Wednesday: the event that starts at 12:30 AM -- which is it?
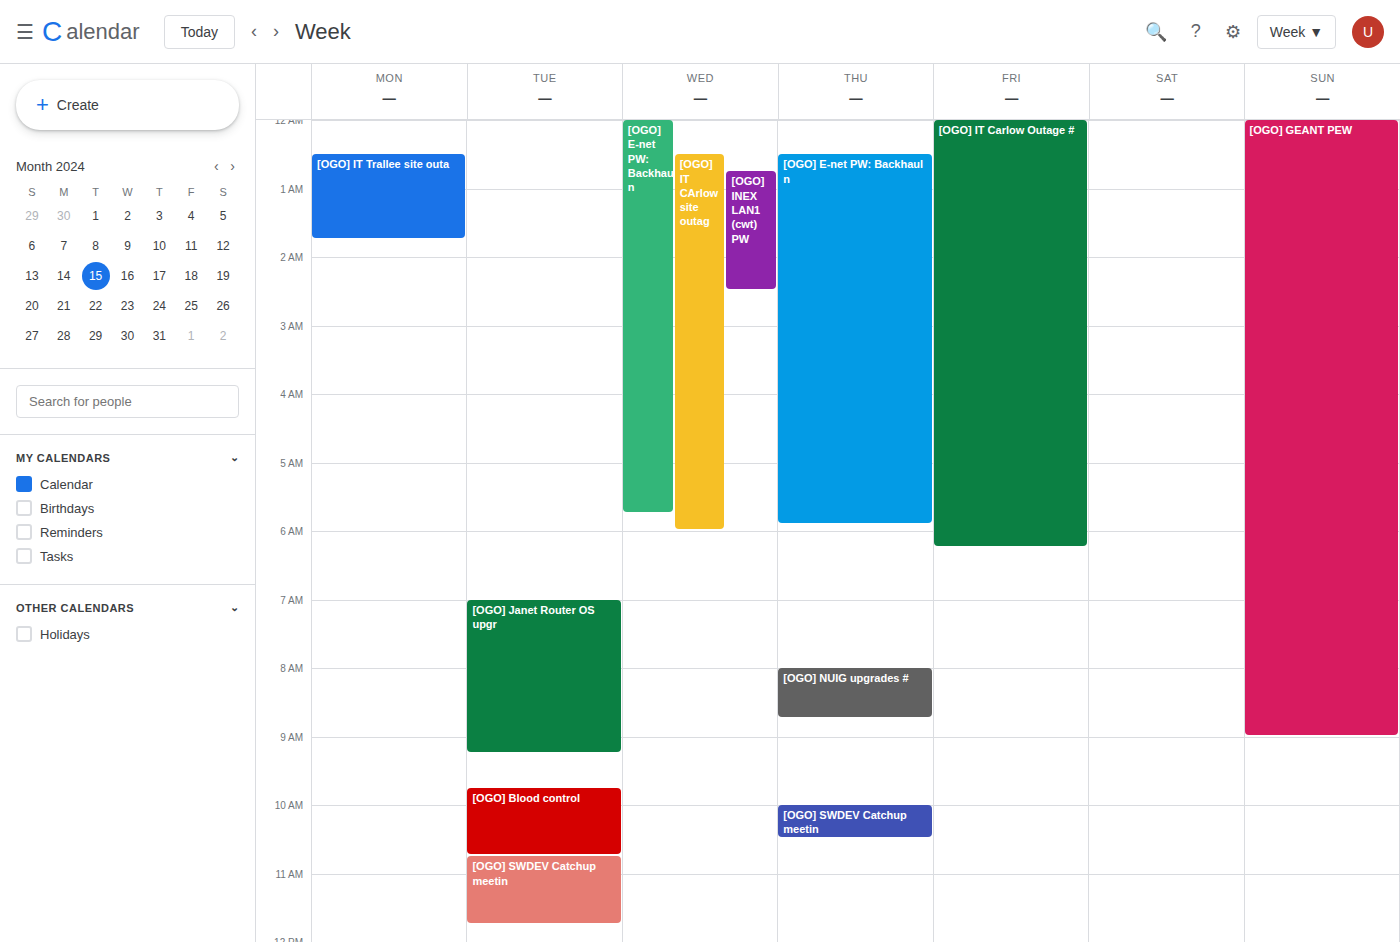
"[OGO] IT CArlow site outag"